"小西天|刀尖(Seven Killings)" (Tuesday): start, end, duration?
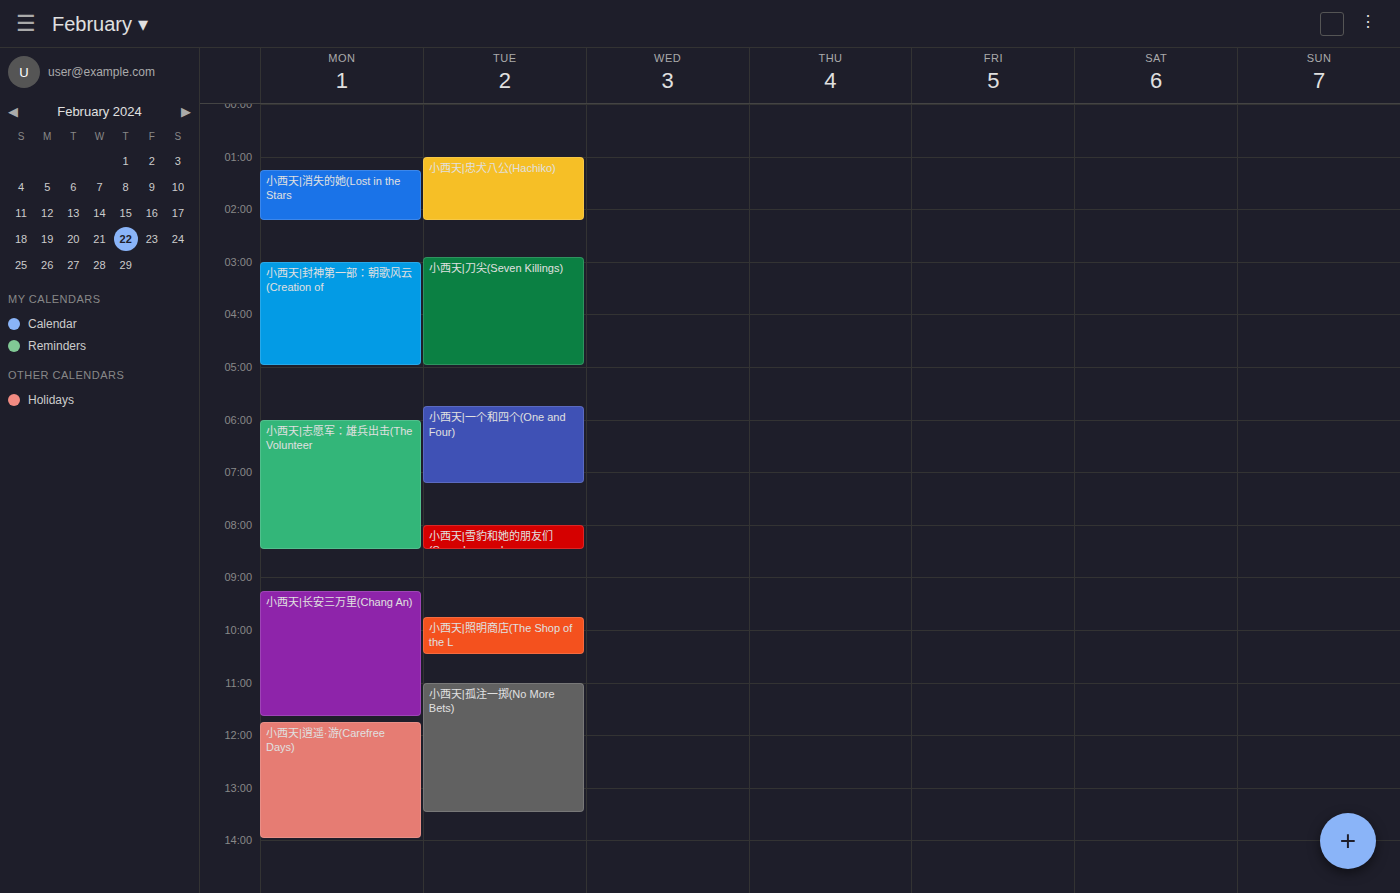
2:55 AM to 5:00 AM, 2 hours 5 minutes